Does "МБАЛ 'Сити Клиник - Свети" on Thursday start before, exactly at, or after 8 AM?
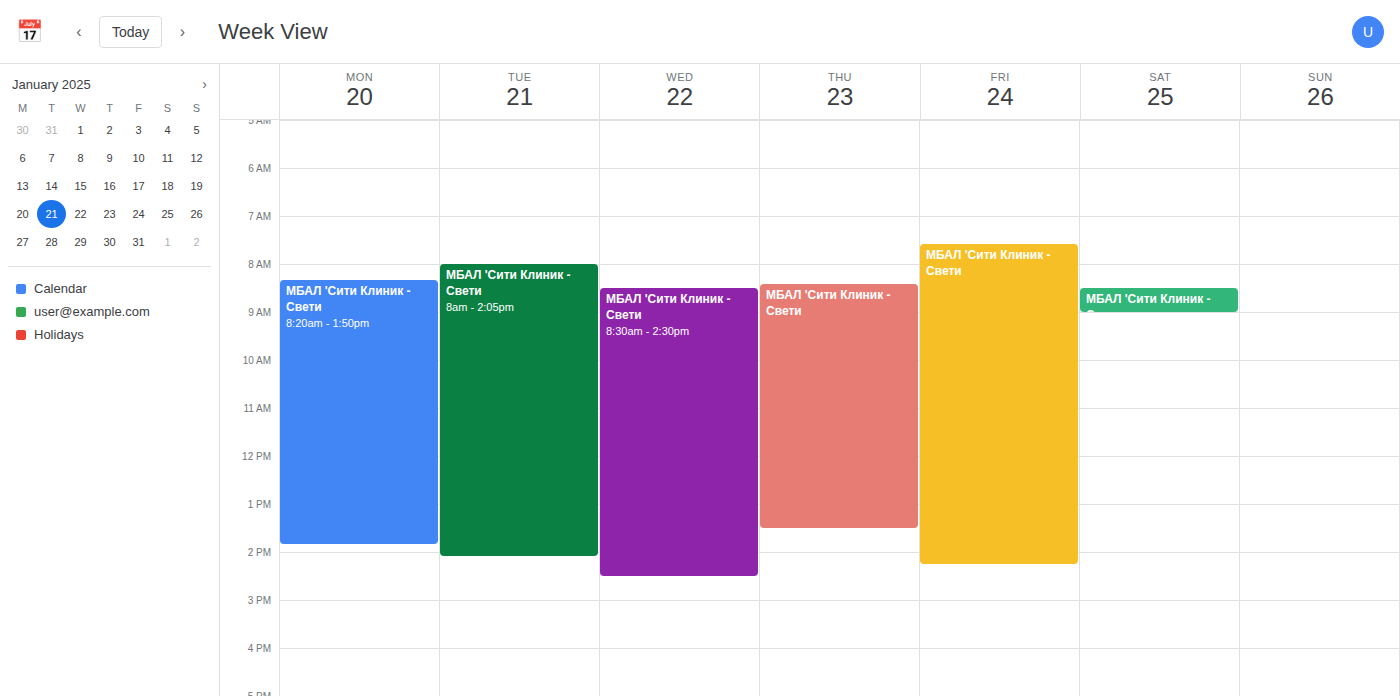
8:25 AM -- after 8 AM, 25 minutes below the 8 AM line.